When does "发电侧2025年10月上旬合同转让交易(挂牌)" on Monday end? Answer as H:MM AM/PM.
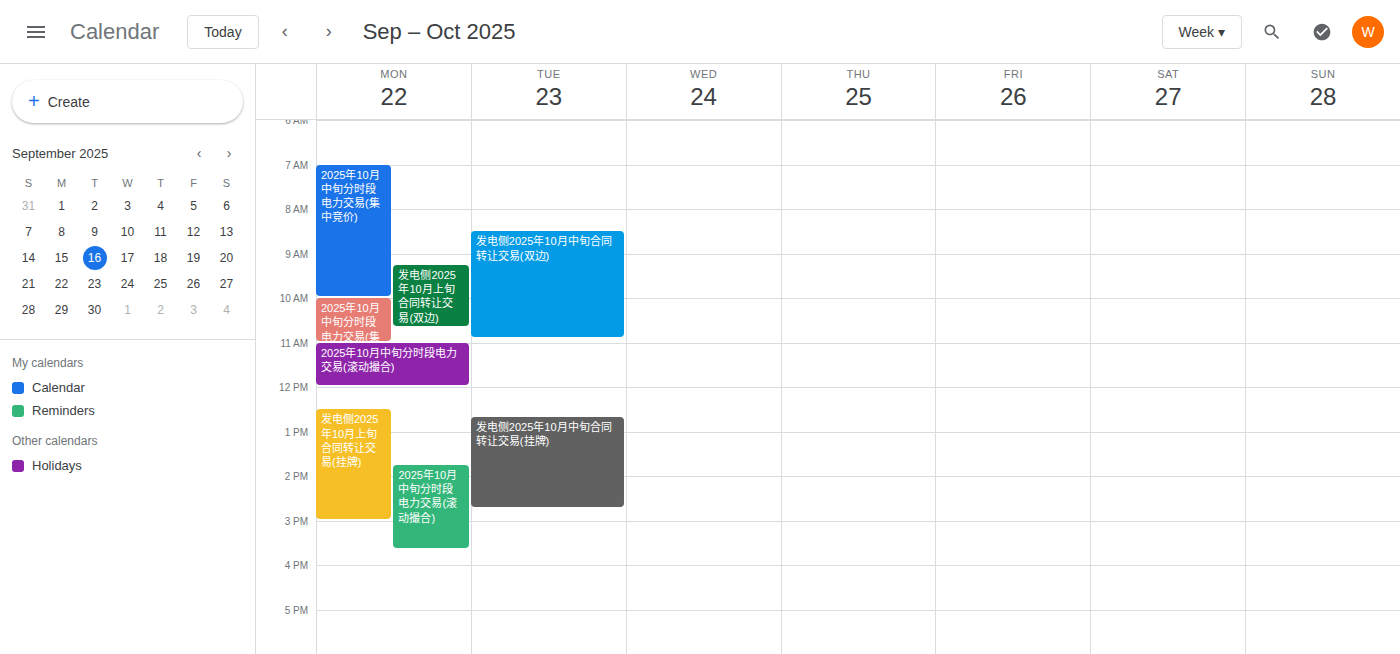
3:00 PM